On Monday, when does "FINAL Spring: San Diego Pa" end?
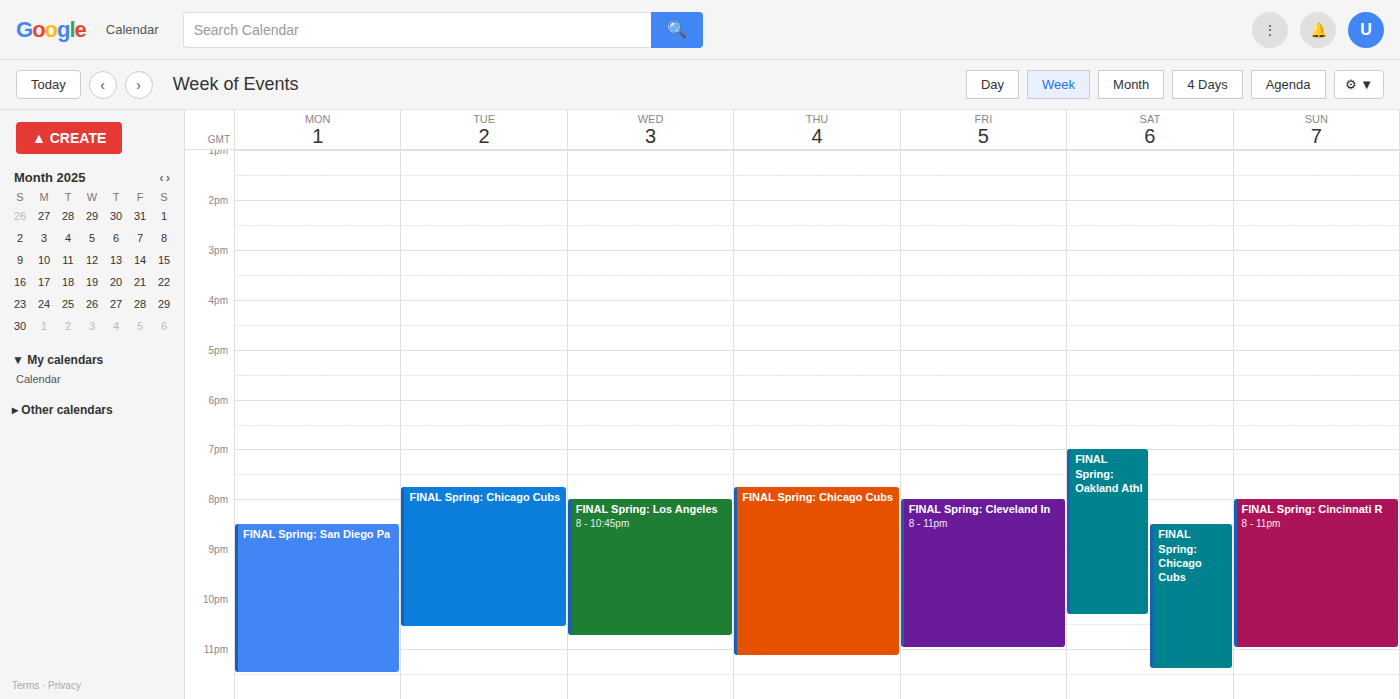
11:30 PM